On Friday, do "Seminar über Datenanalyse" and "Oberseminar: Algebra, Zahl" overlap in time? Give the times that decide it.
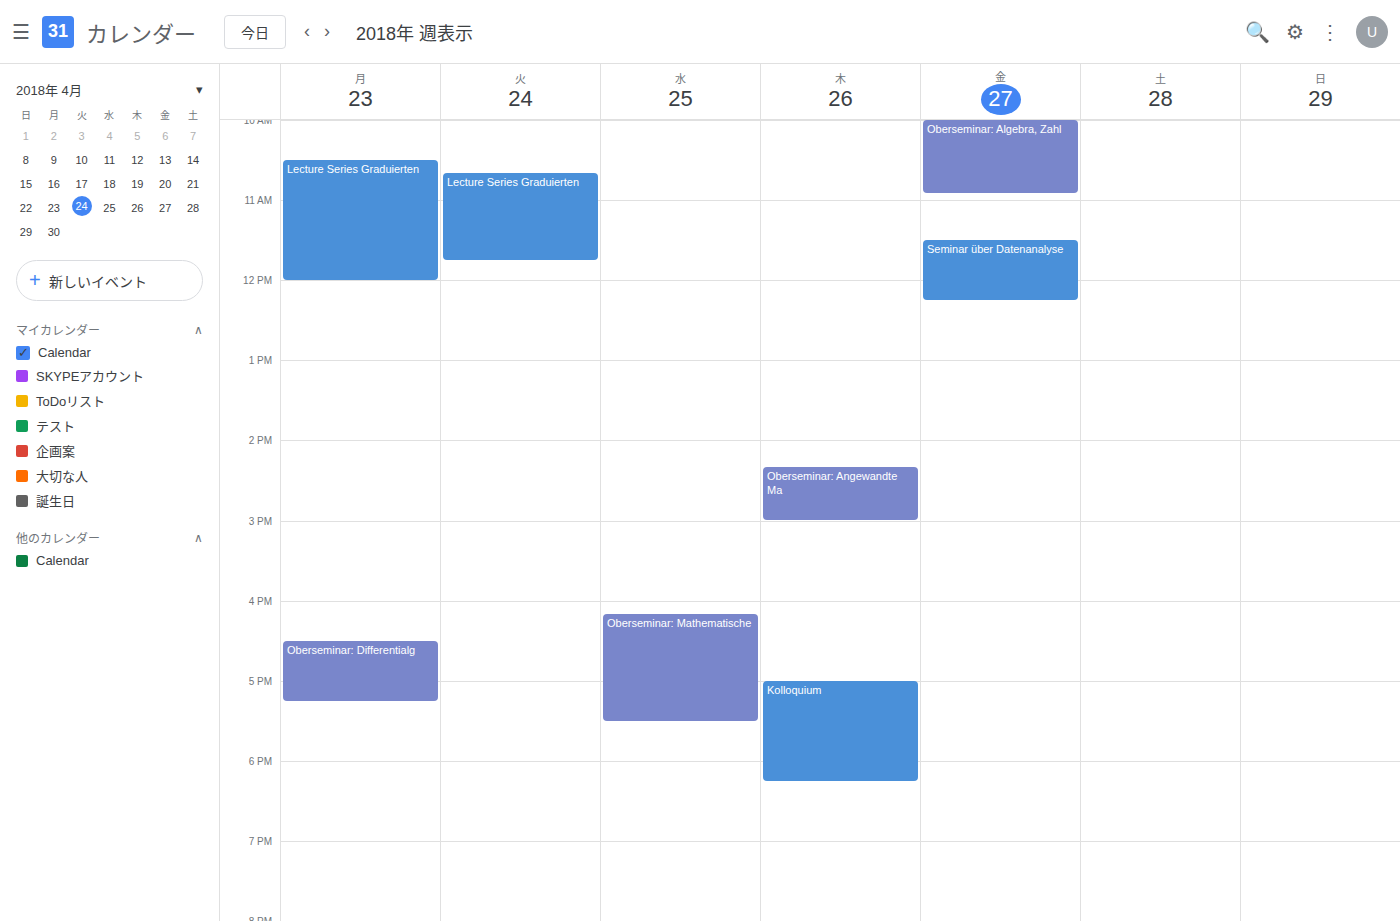
"Oberseminar: Algebra, Zahl" ends at 10:55 and "Seminar über Datenanalyse" starts at 11:30 -- no overlap.